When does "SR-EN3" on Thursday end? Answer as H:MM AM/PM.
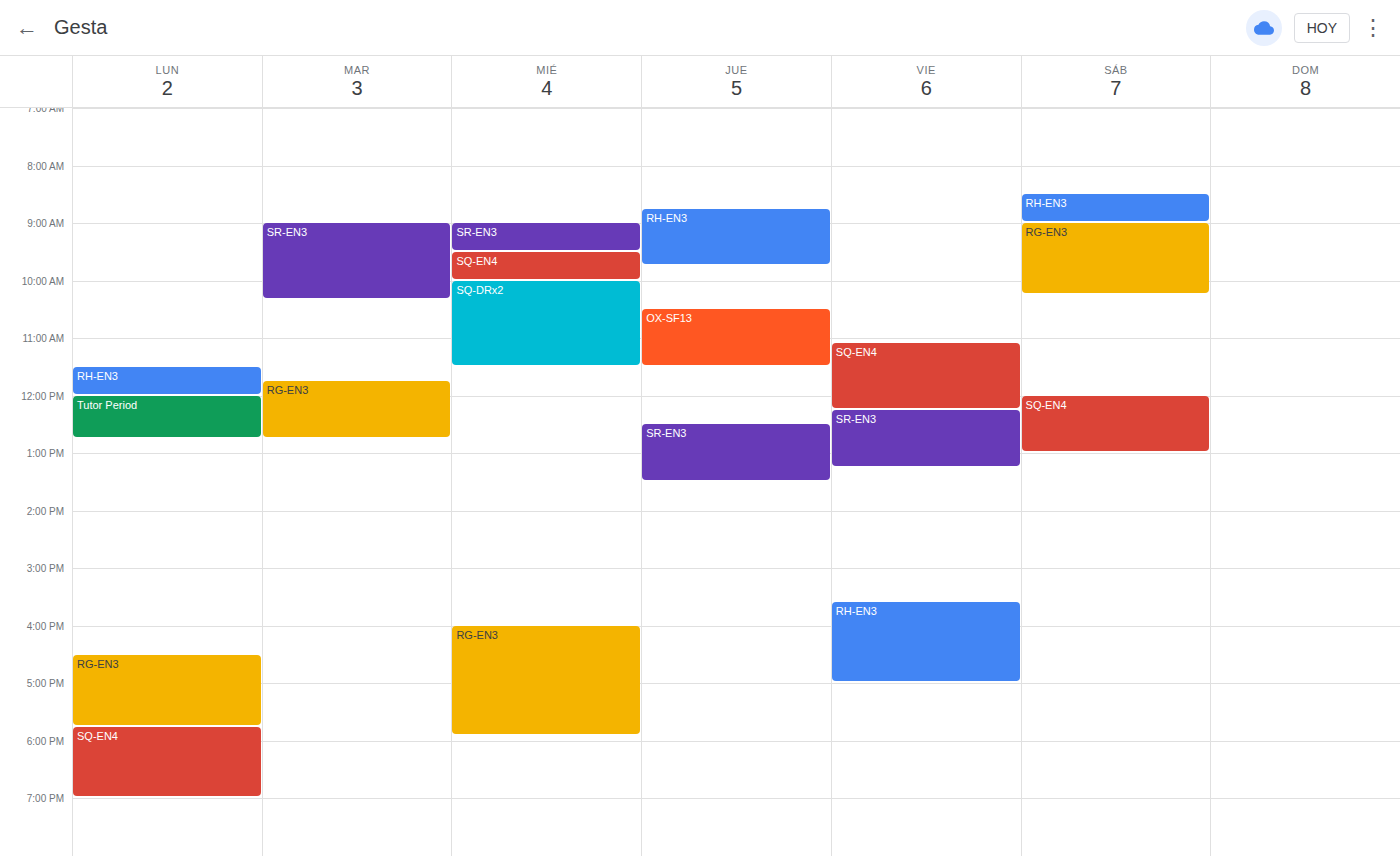
1:30 PM